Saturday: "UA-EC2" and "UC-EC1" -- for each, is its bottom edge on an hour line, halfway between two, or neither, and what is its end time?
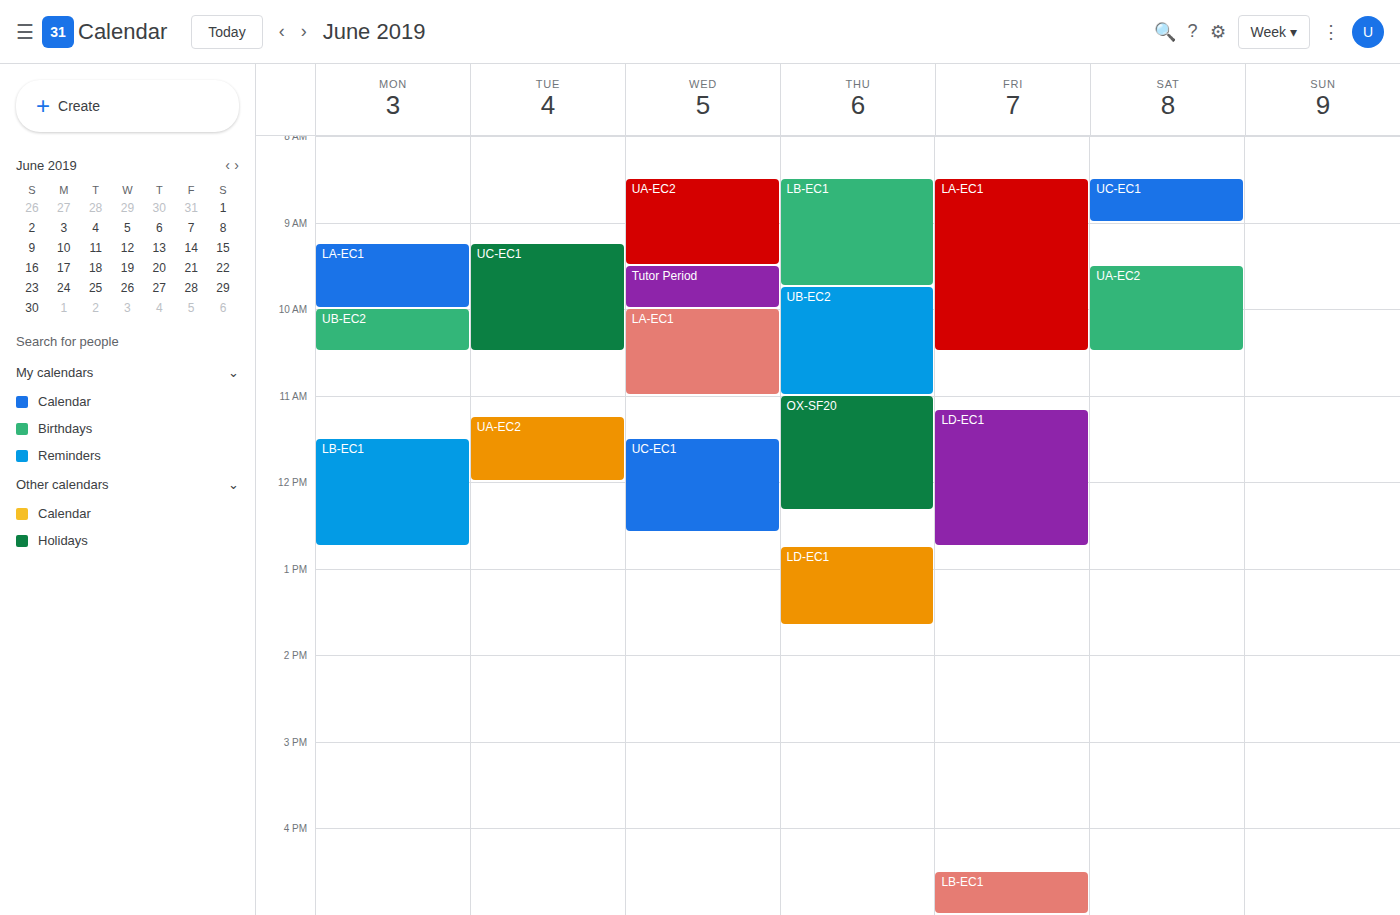
"UA-EC2": 10:30, halfway between the 10:00 and 11:00 lines. "UC-EC1": 09:00, exactly on the 09:00 line.